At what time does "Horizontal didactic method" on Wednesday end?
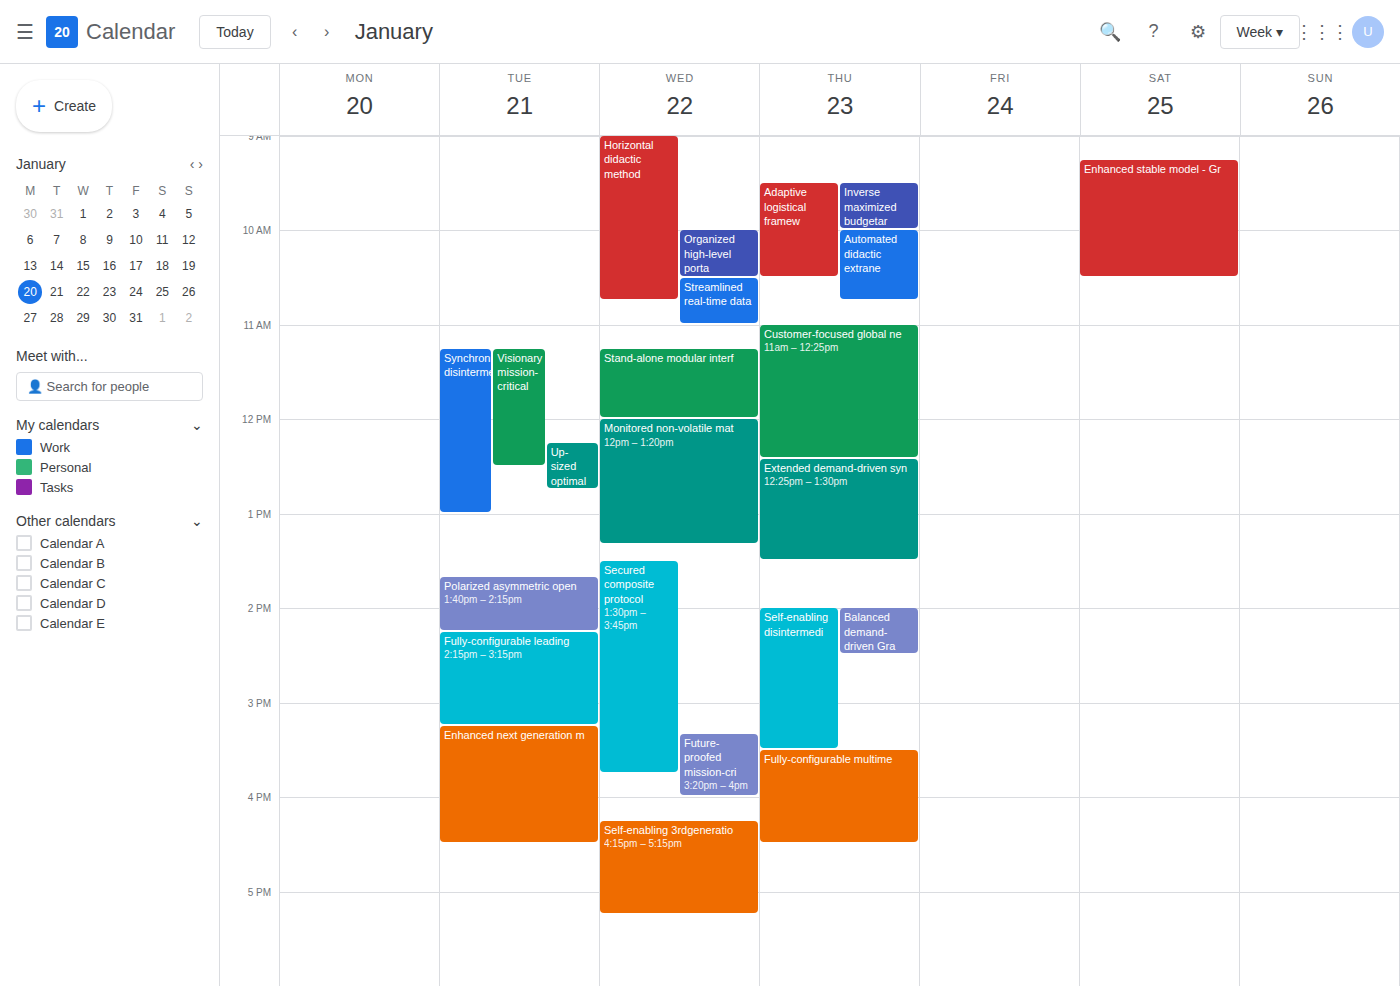
10:45